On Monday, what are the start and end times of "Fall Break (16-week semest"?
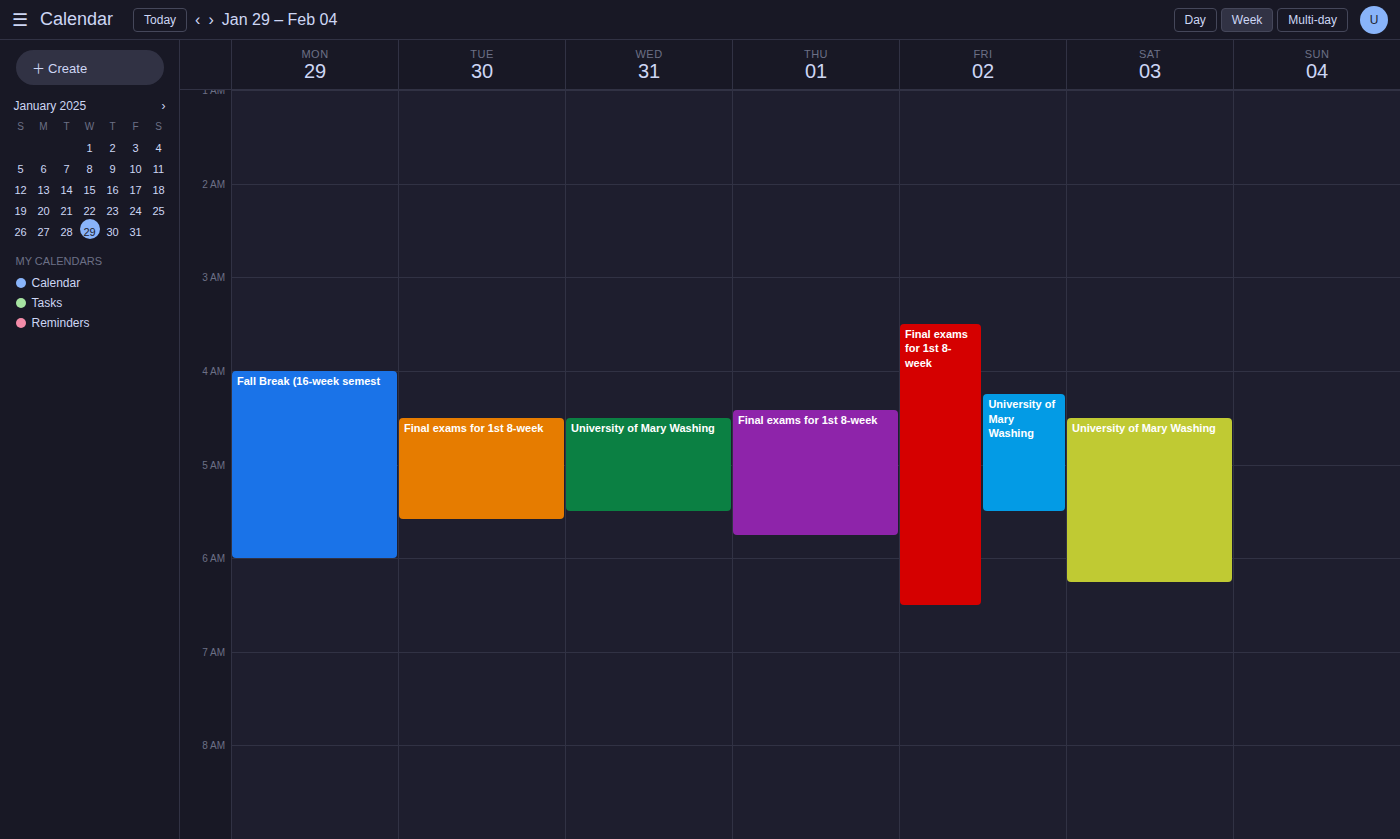
4:00 AM to 6:00 AM